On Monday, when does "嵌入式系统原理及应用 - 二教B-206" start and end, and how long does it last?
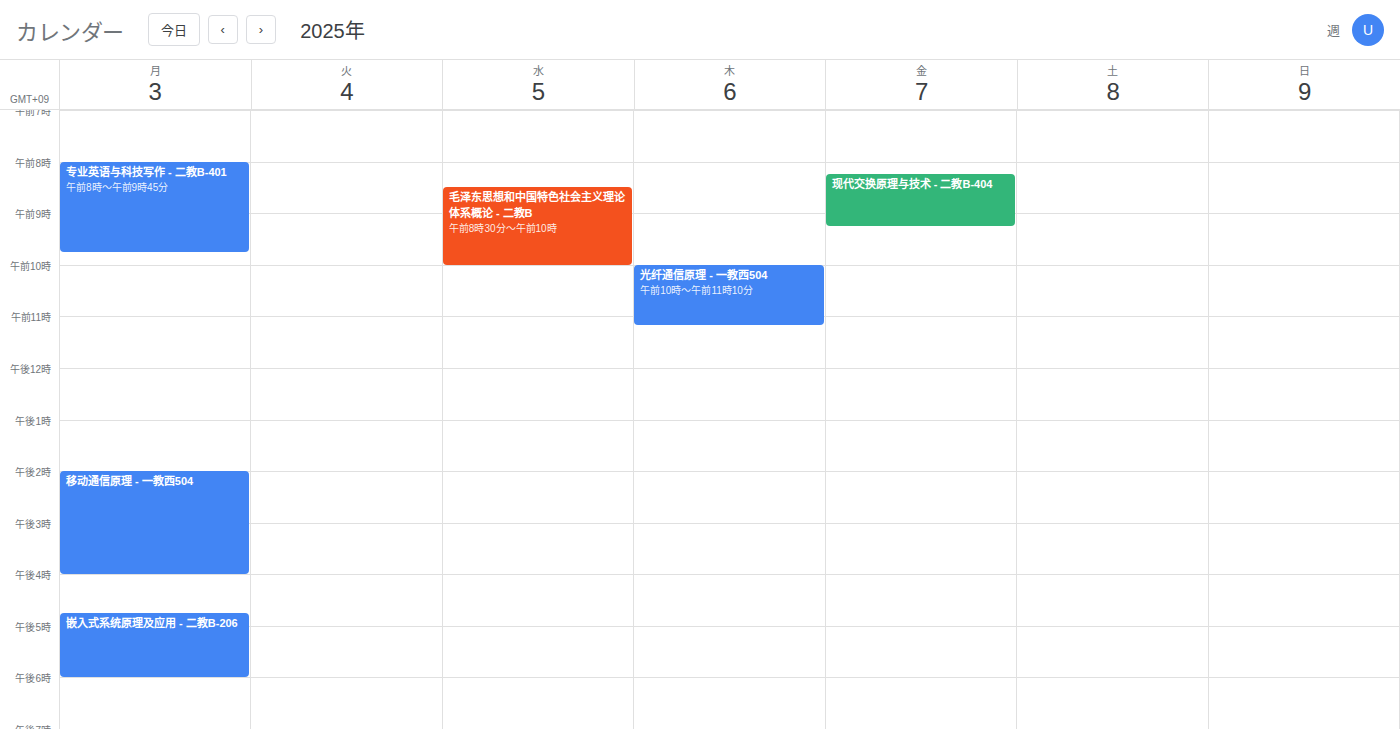
4:45 PM to 6:00 PM, 1 hour 15 minutes